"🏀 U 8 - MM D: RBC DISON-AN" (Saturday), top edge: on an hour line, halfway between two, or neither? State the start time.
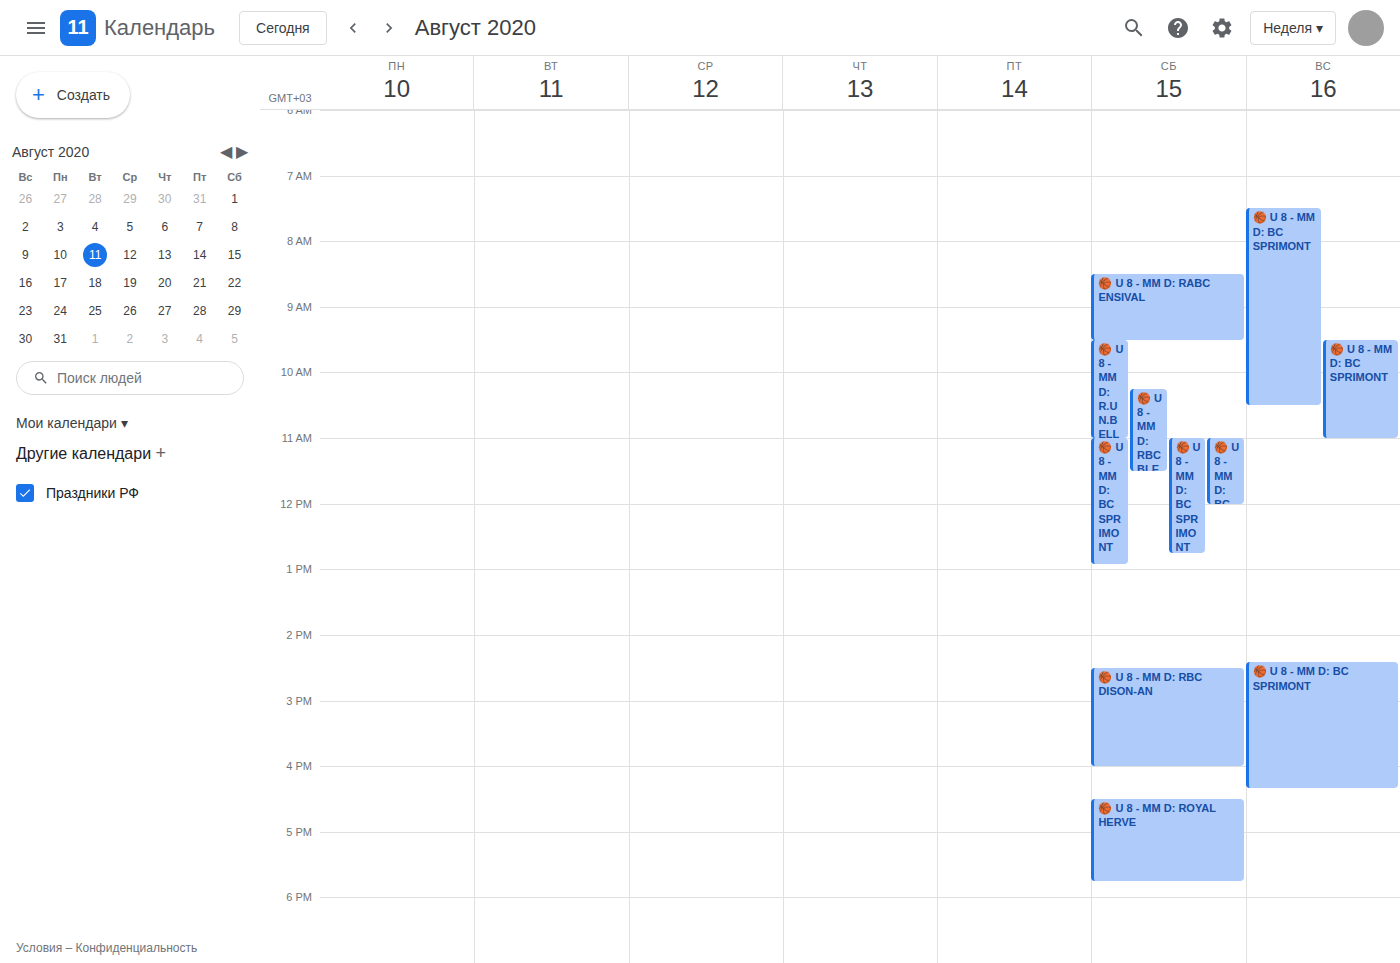
2:30 PM -- halfway between the 2 PM and 3 PM lines.